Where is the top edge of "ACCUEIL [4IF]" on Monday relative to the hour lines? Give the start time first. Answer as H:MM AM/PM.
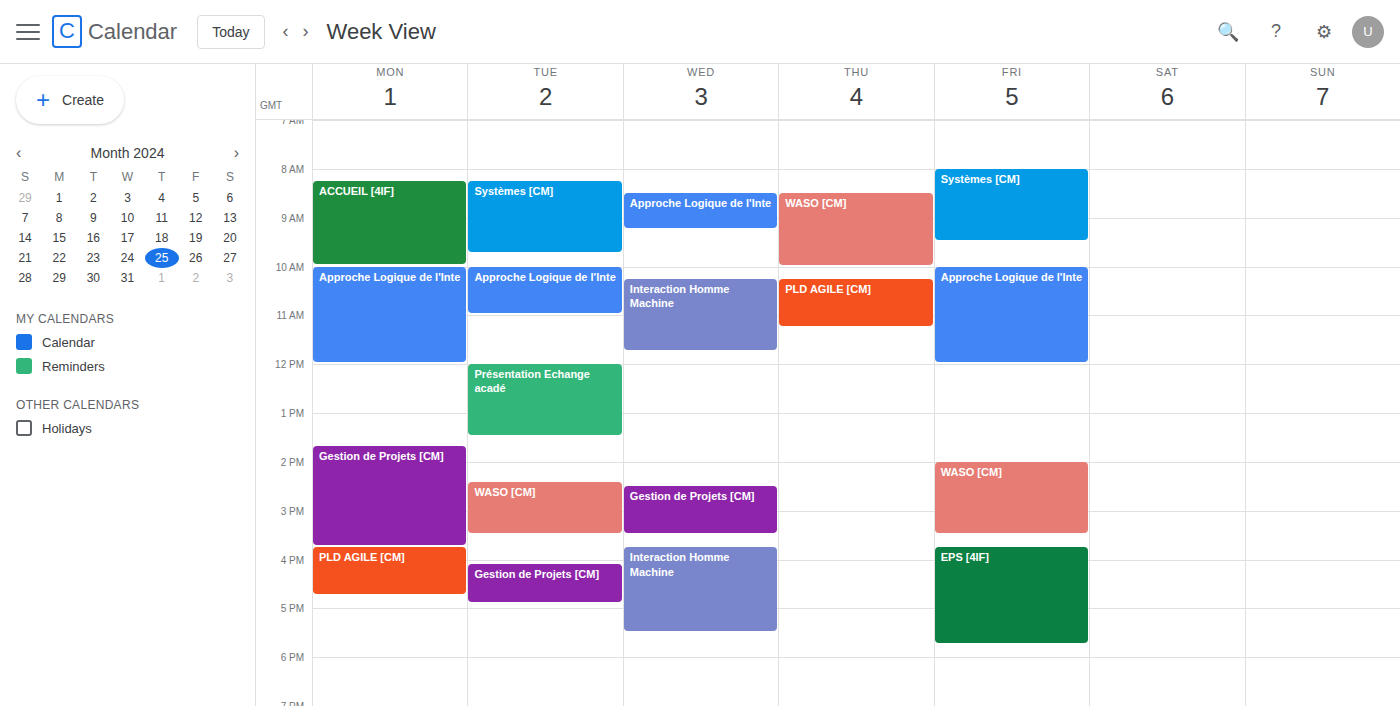
8:15 AM -- neither: a quarter of the way from the 8 AM line to the 9 AM line.